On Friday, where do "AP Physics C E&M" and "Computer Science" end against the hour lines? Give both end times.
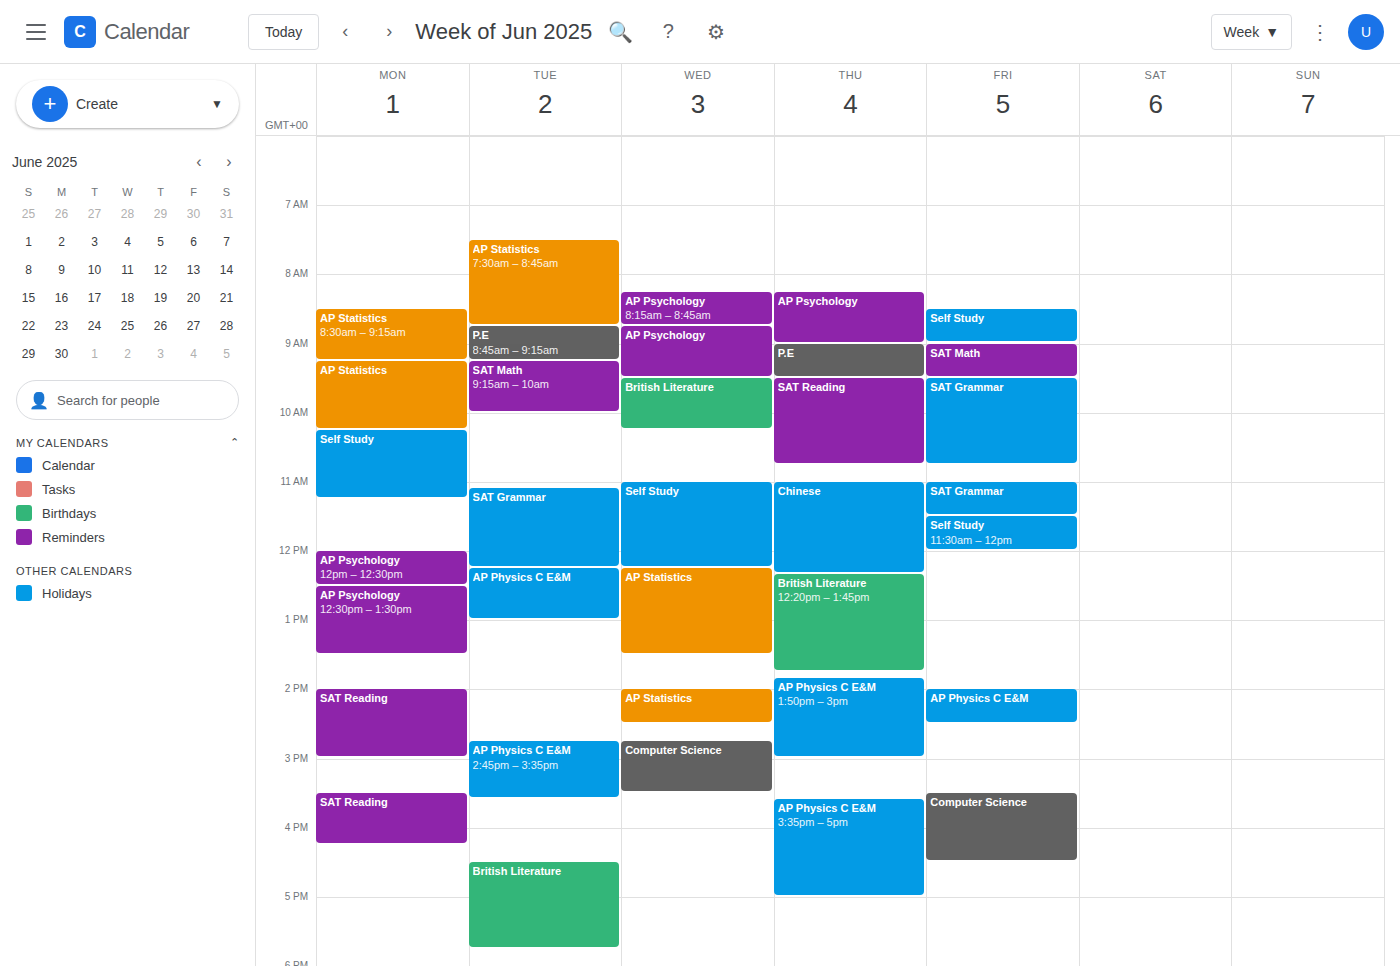
"AP Physics C E&M": 2:30 PM, halfway between the 2 PM and 3 PM lines. "Computer Science": 4:30 PM, halfway between the 4 PM and 5 PM lines.